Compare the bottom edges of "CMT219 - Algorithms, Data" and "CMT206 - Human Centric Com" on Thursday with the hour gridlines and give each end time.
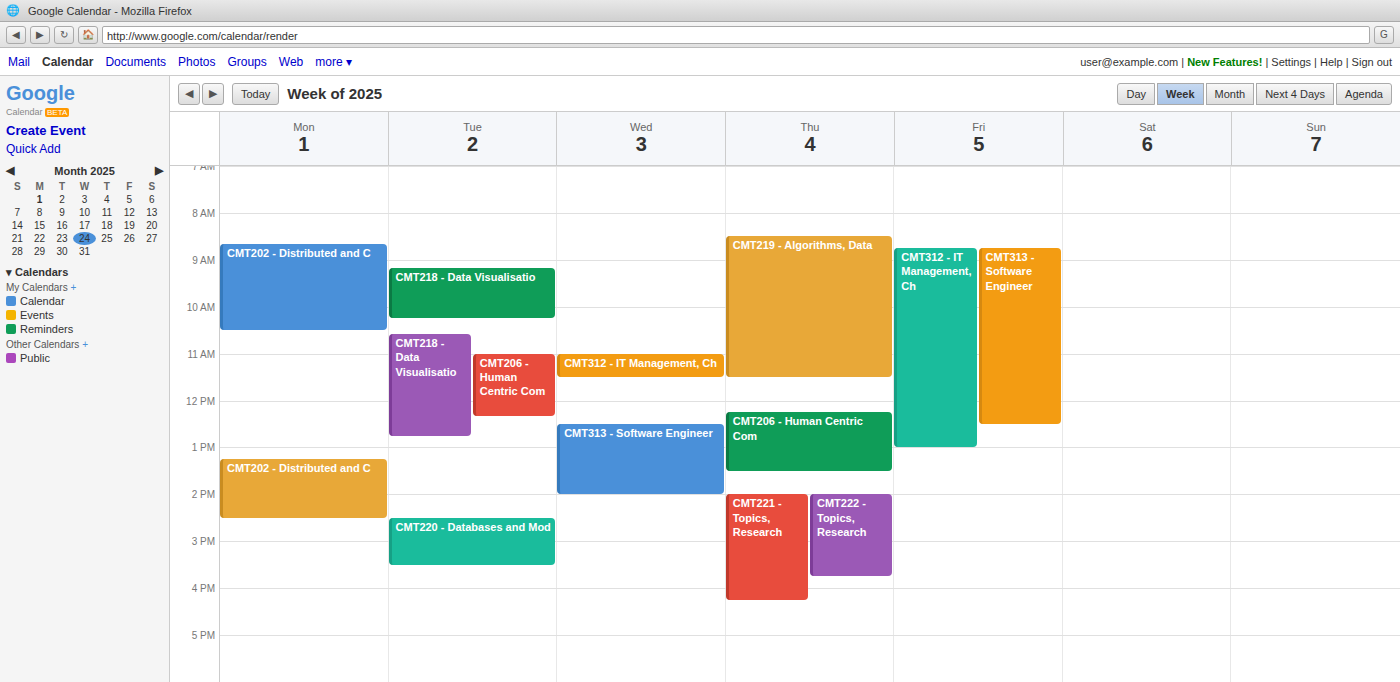
"CMT219 - Algorithms, Data": 11:30, halfway between the 11:00 and 12:00 lines. "CMT206 - Human Centric Com": 13:30, halfway between the 13:00 and 14:00 lines.